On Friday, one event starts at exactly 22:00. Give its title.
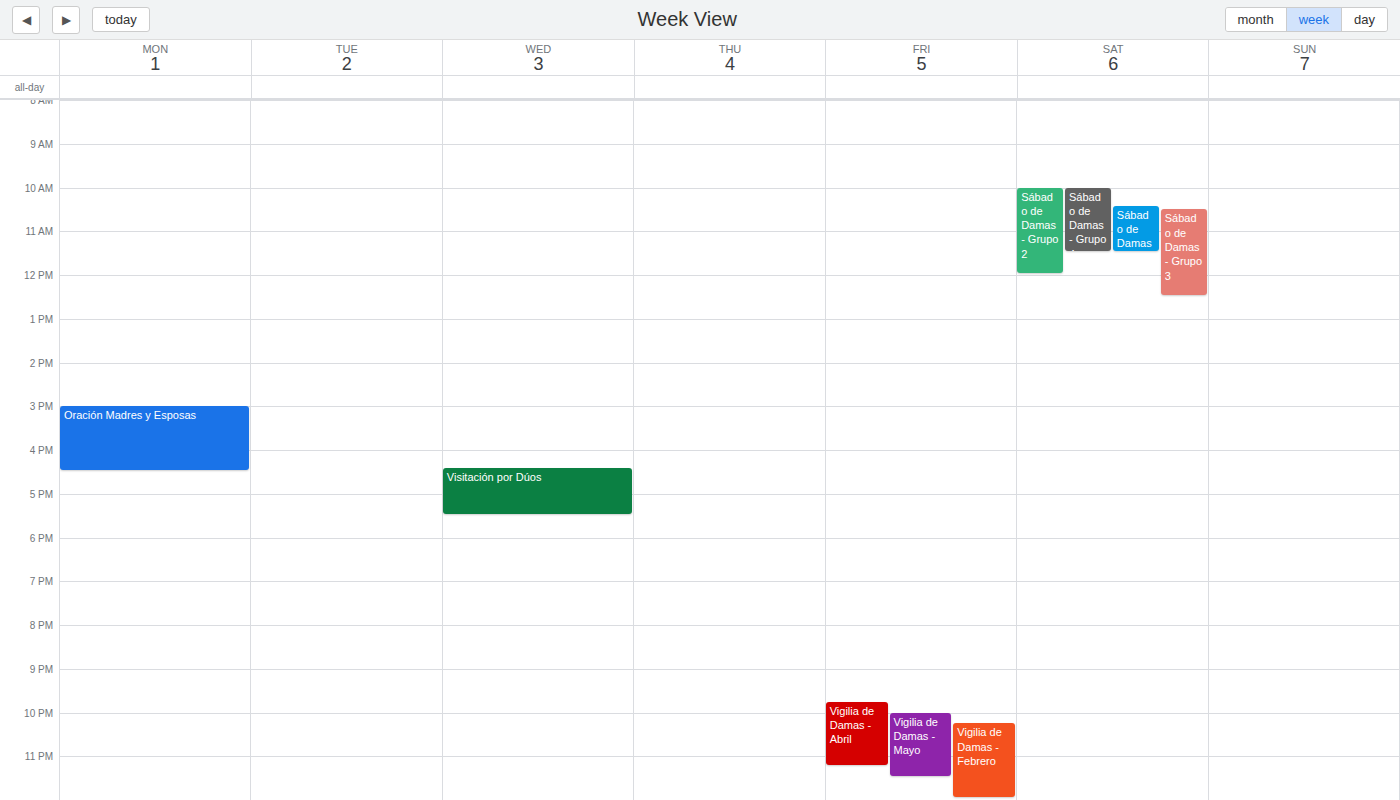
"Vigilia de Damas - Mayo"